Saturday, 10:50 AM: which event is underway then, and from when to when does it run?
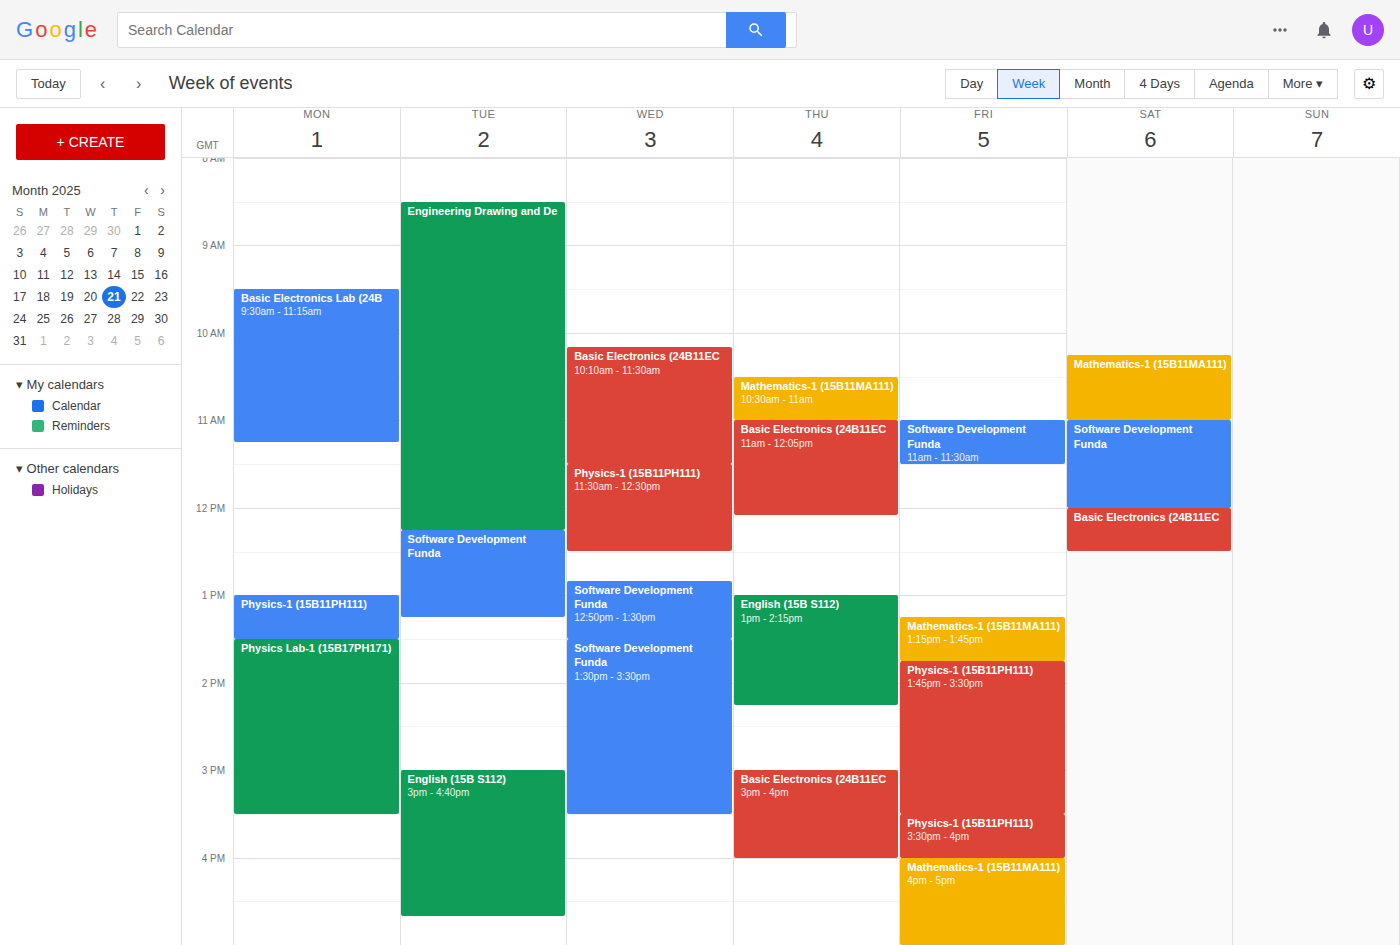
"Mathematics-1 (15B11MA111)", 10:15 AM to 11:00 AM